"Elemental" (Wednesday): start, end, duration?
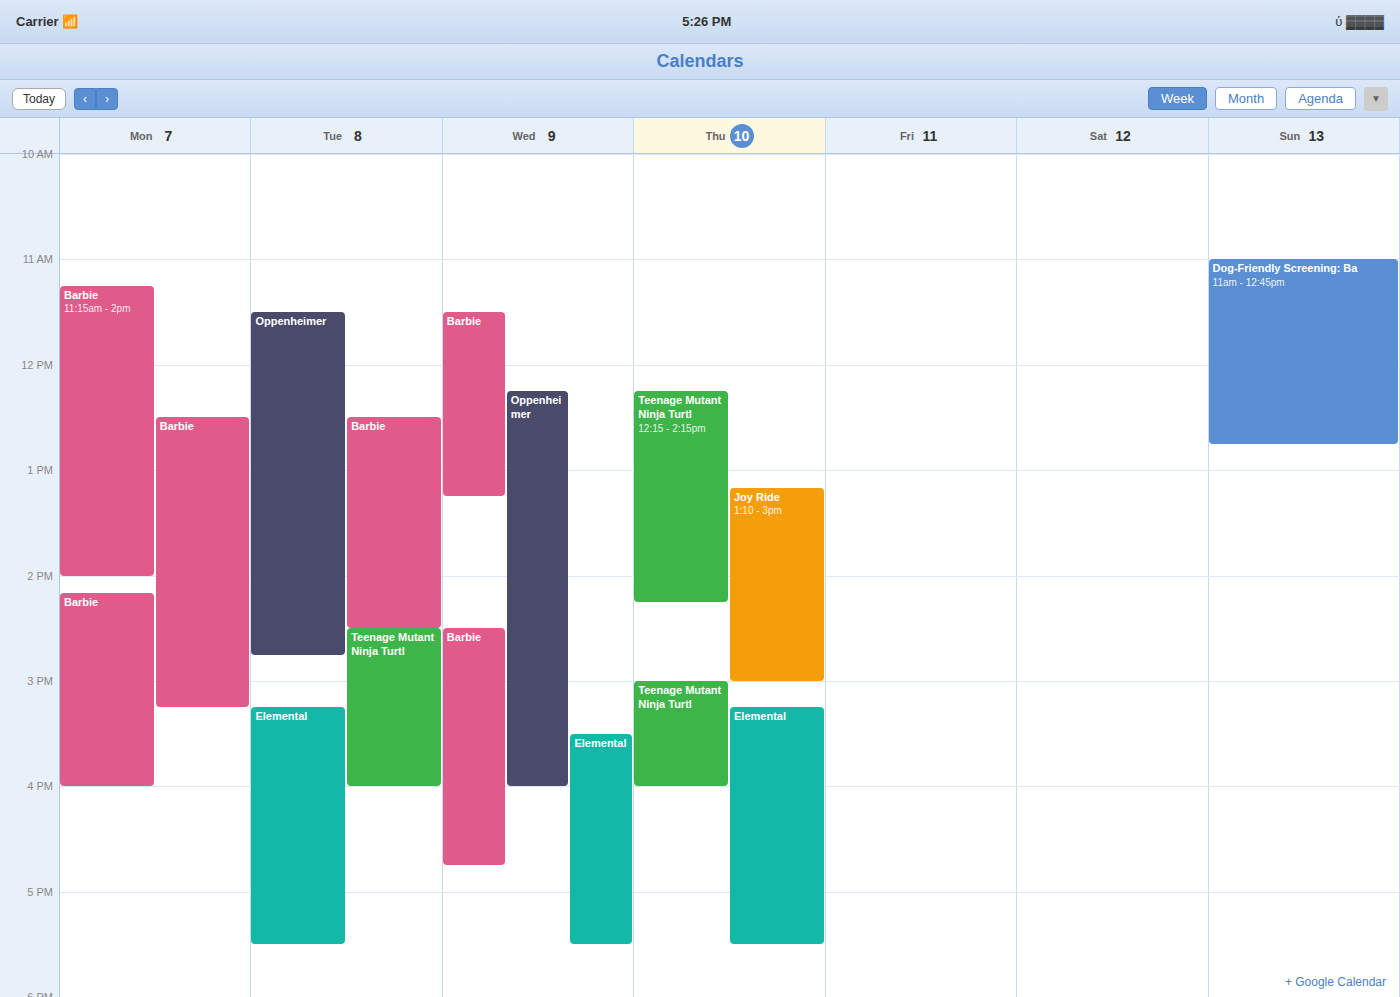
3:30 PM to 5:30 PM, 2 hours